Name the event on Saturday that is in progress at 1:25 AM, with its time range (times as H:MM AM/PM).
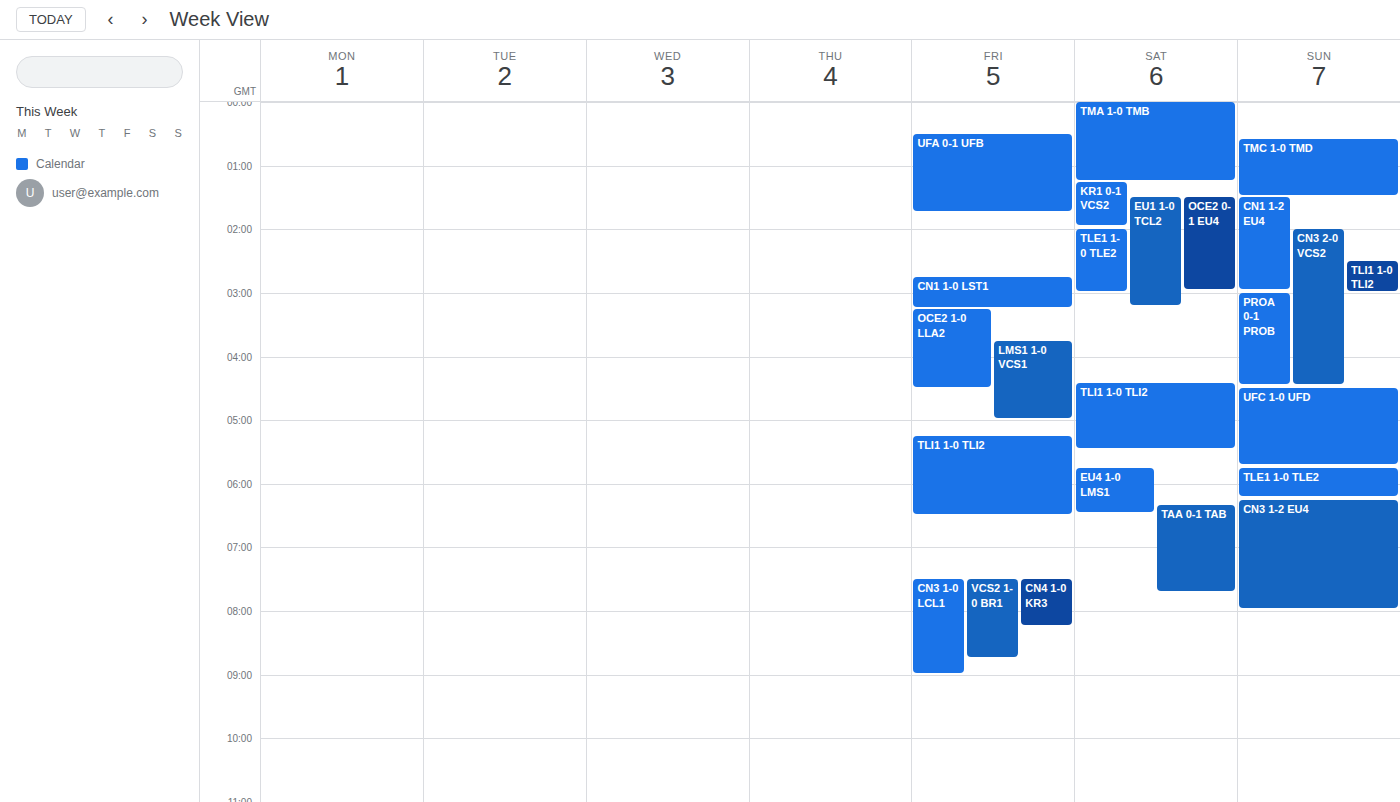
"KR1 0-1 VCS2", 1:15 AM to 2:00 AM